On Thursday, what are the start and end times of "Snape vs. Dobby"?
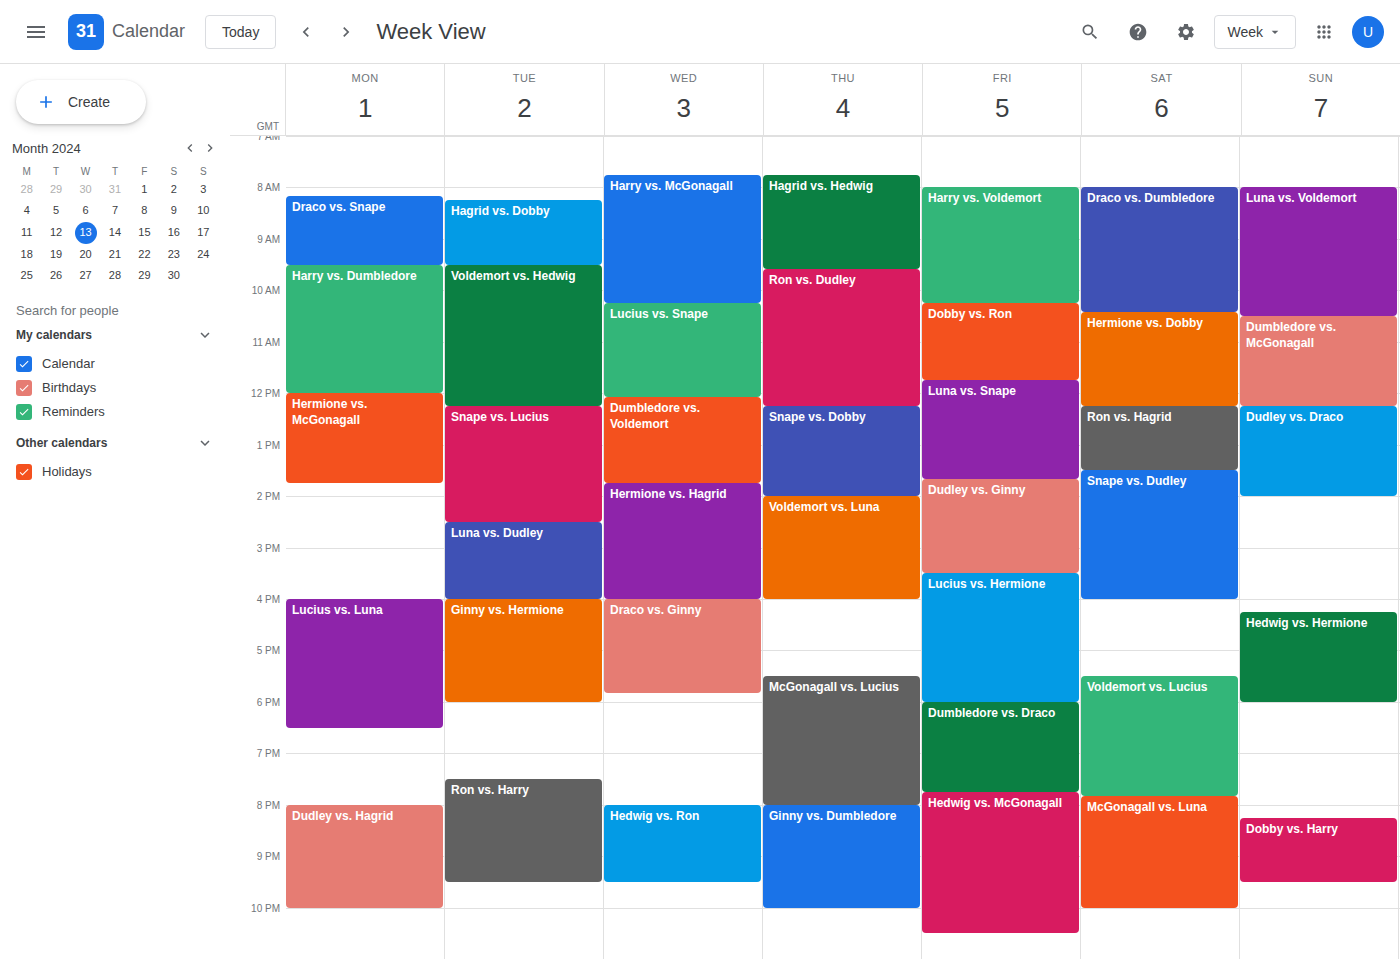
12:15 PM to 2:00 PM